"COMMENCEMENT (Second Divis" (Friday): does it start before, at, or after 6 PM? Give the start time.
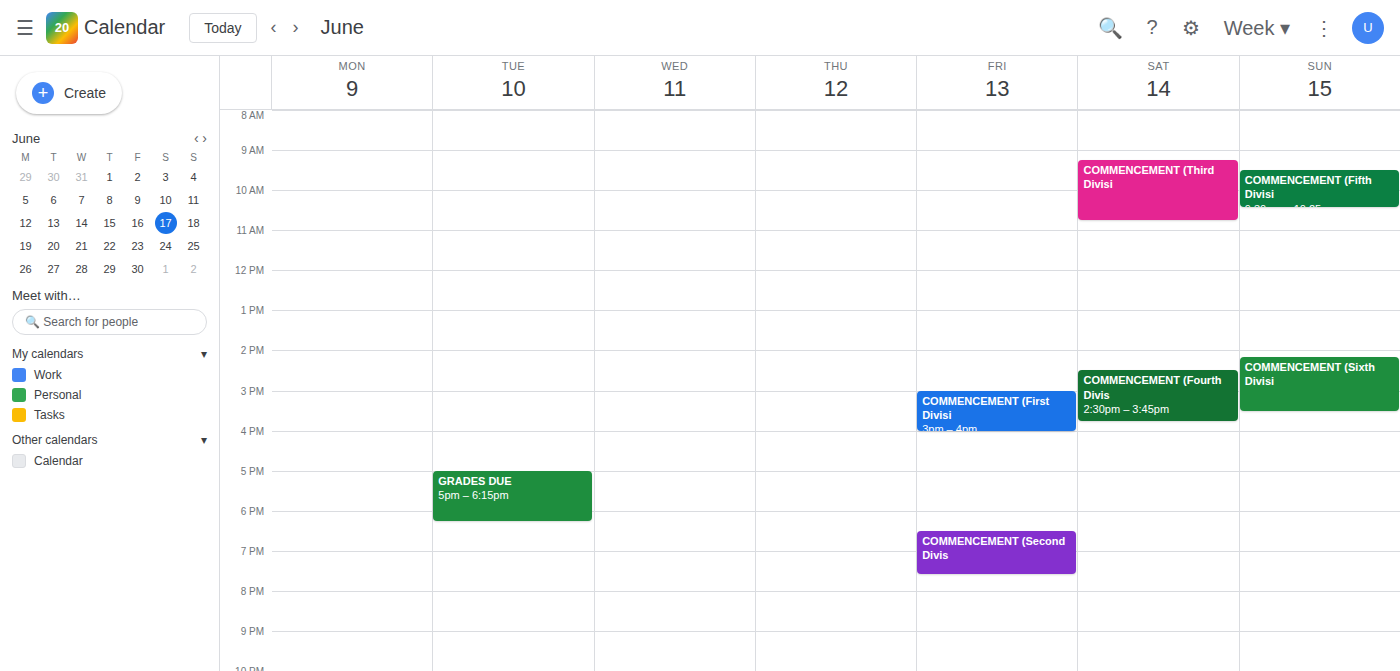
6:30 PM -- after 6 PM, 30 minutes below the 6 PM line.